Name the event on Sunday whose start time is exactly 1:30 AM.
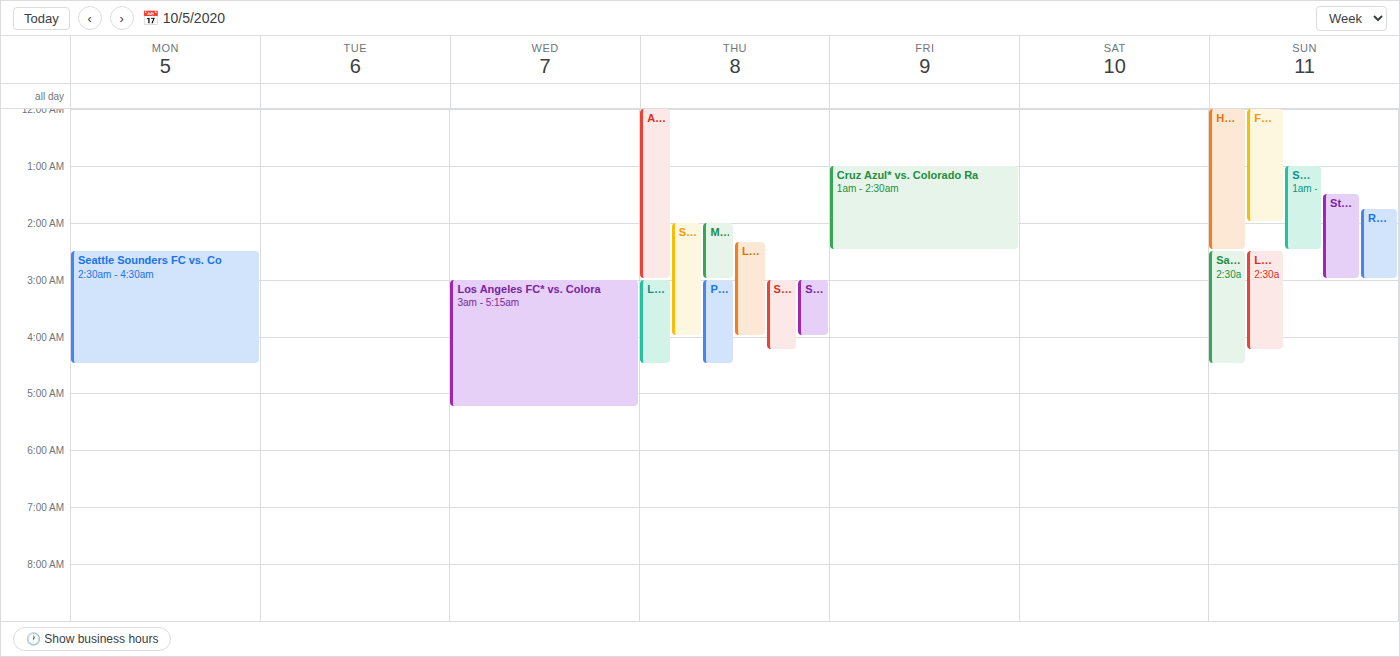
"St. Louis City SC* vs. Col"